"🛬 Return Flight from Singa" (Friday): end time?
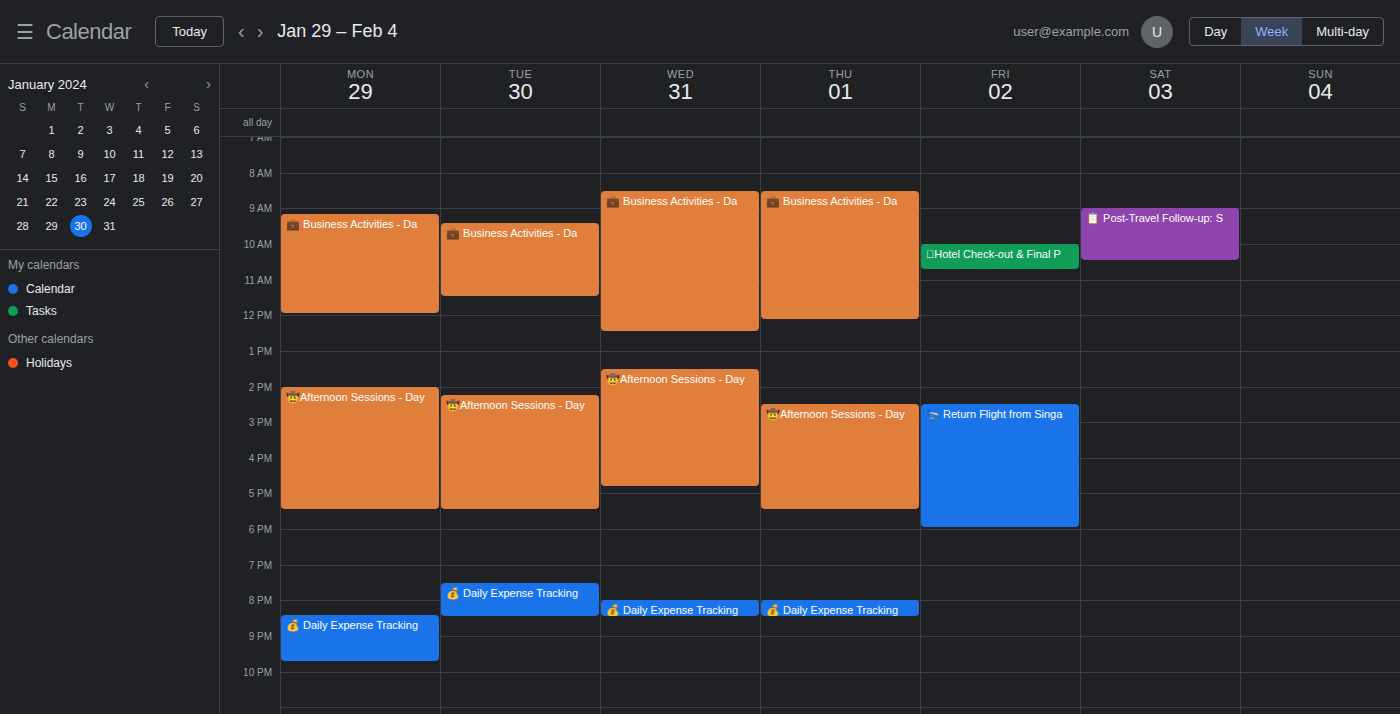
6:00 PM